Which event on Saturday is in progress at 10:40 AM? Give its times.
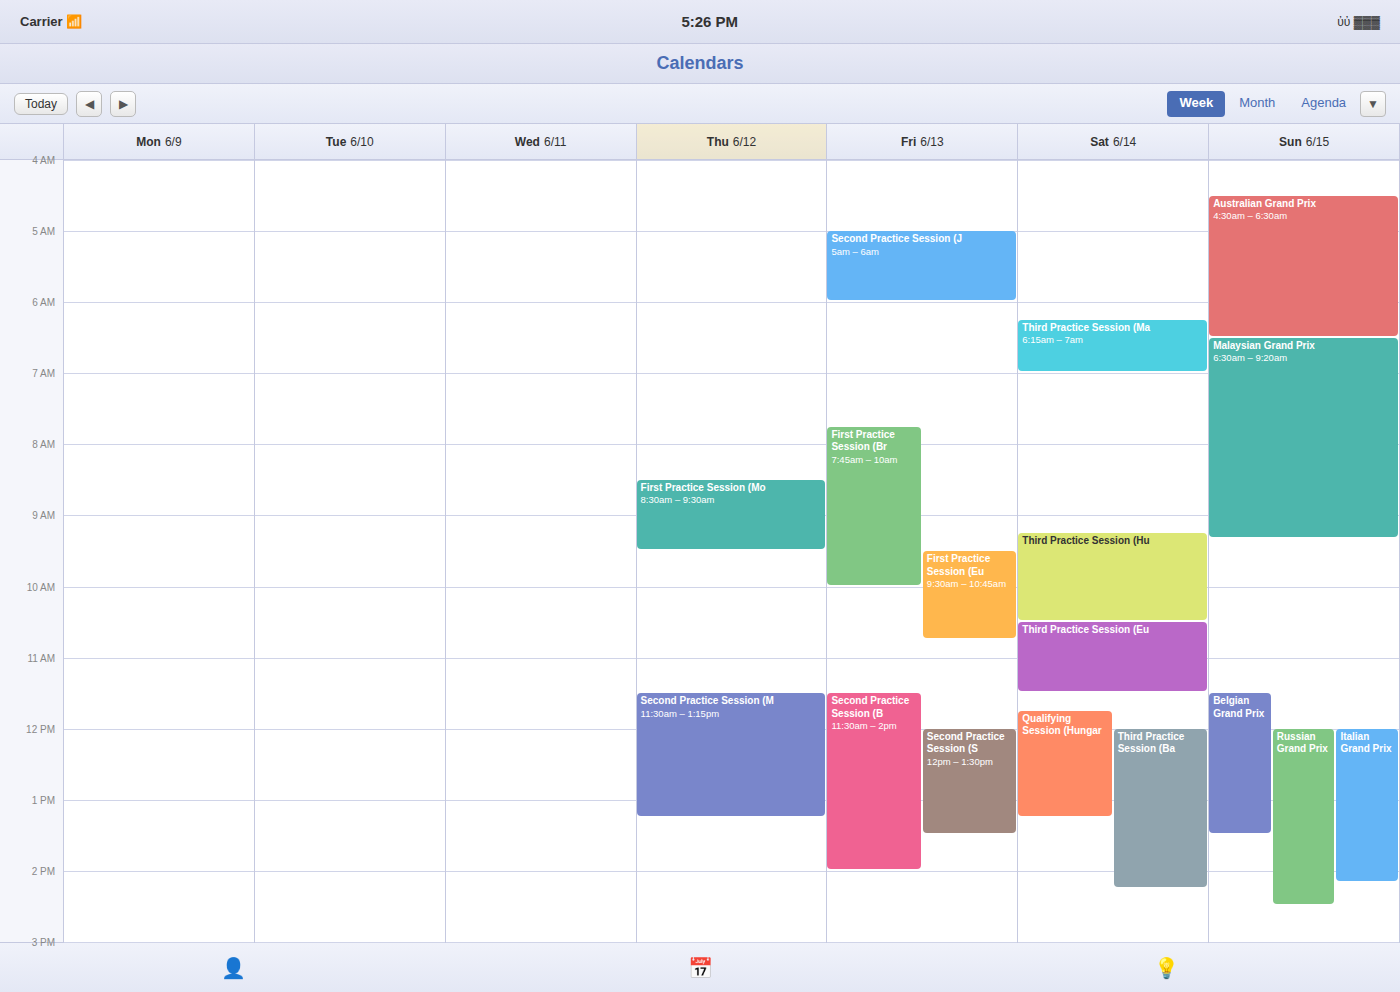
"Third Practice Session (Eu", 10:30 AM to 11:30 AM